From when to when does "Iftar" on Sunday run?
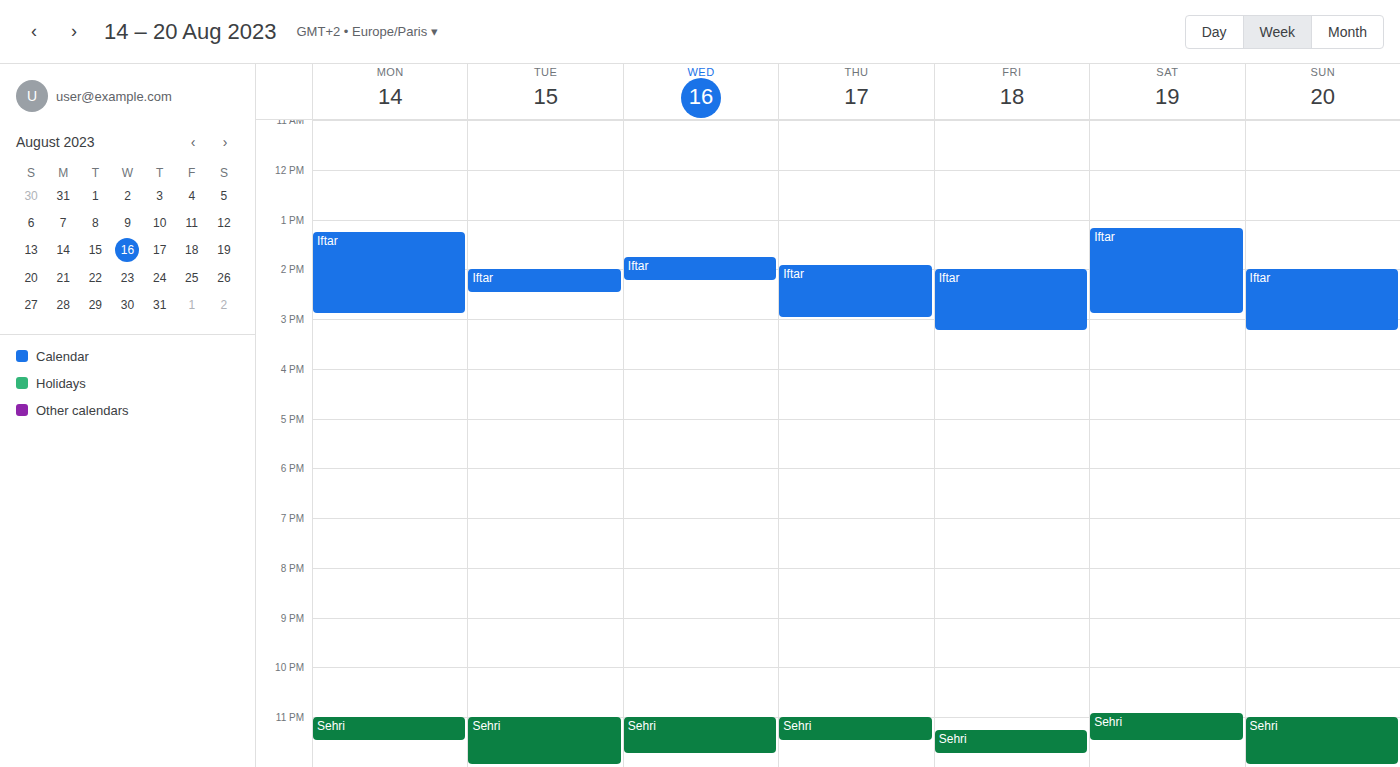
14:00 to 15:15